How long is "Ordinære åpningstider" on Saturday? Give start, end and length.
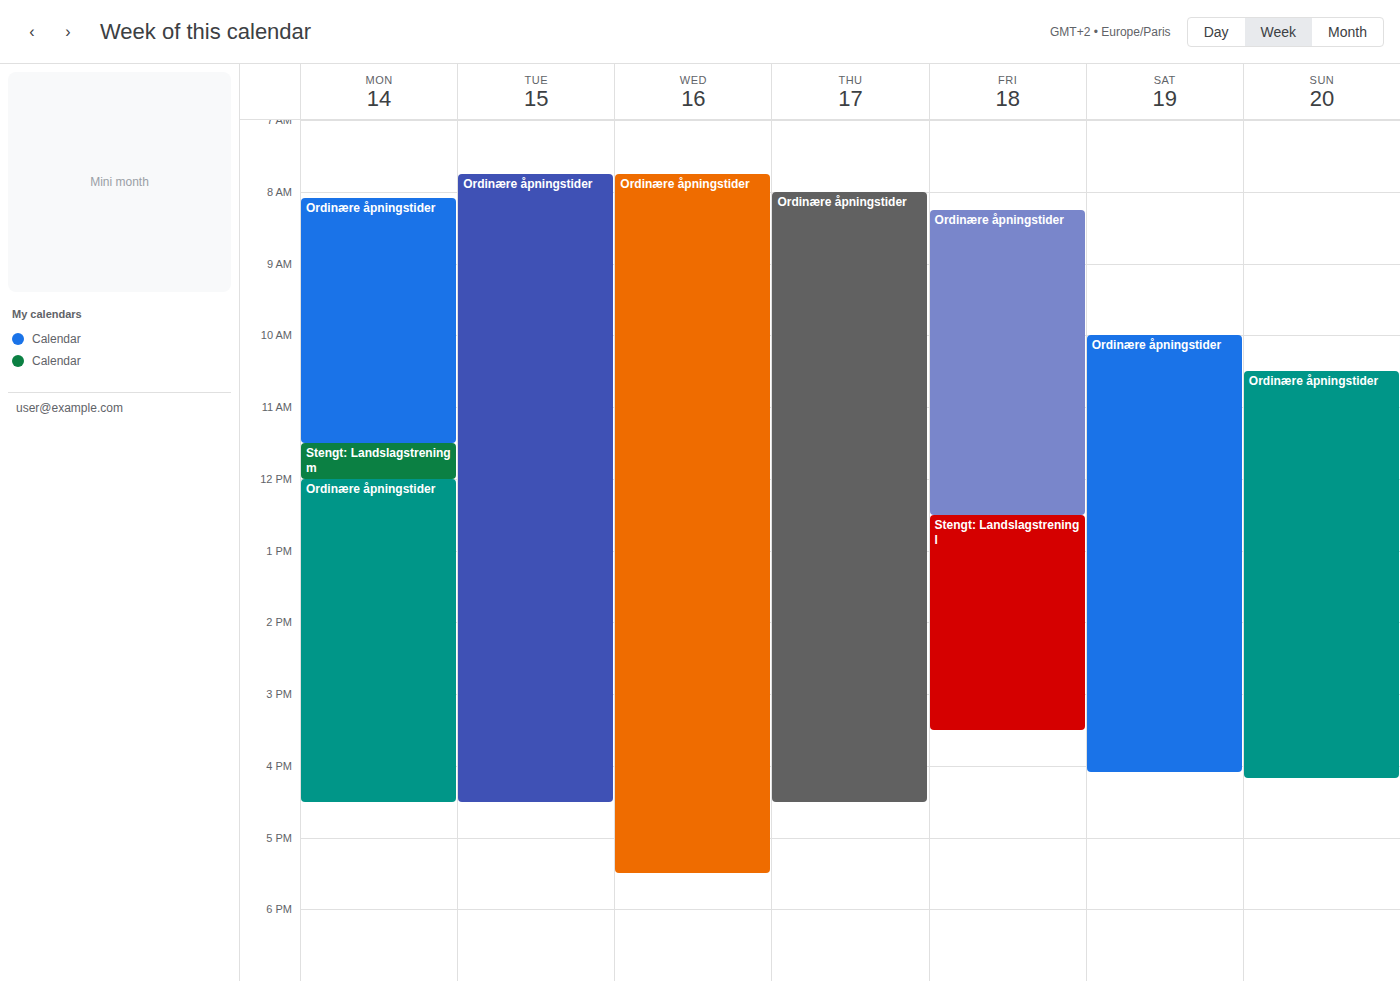
10:00 AM to 4:05 PM, 6 hours 5 minutes